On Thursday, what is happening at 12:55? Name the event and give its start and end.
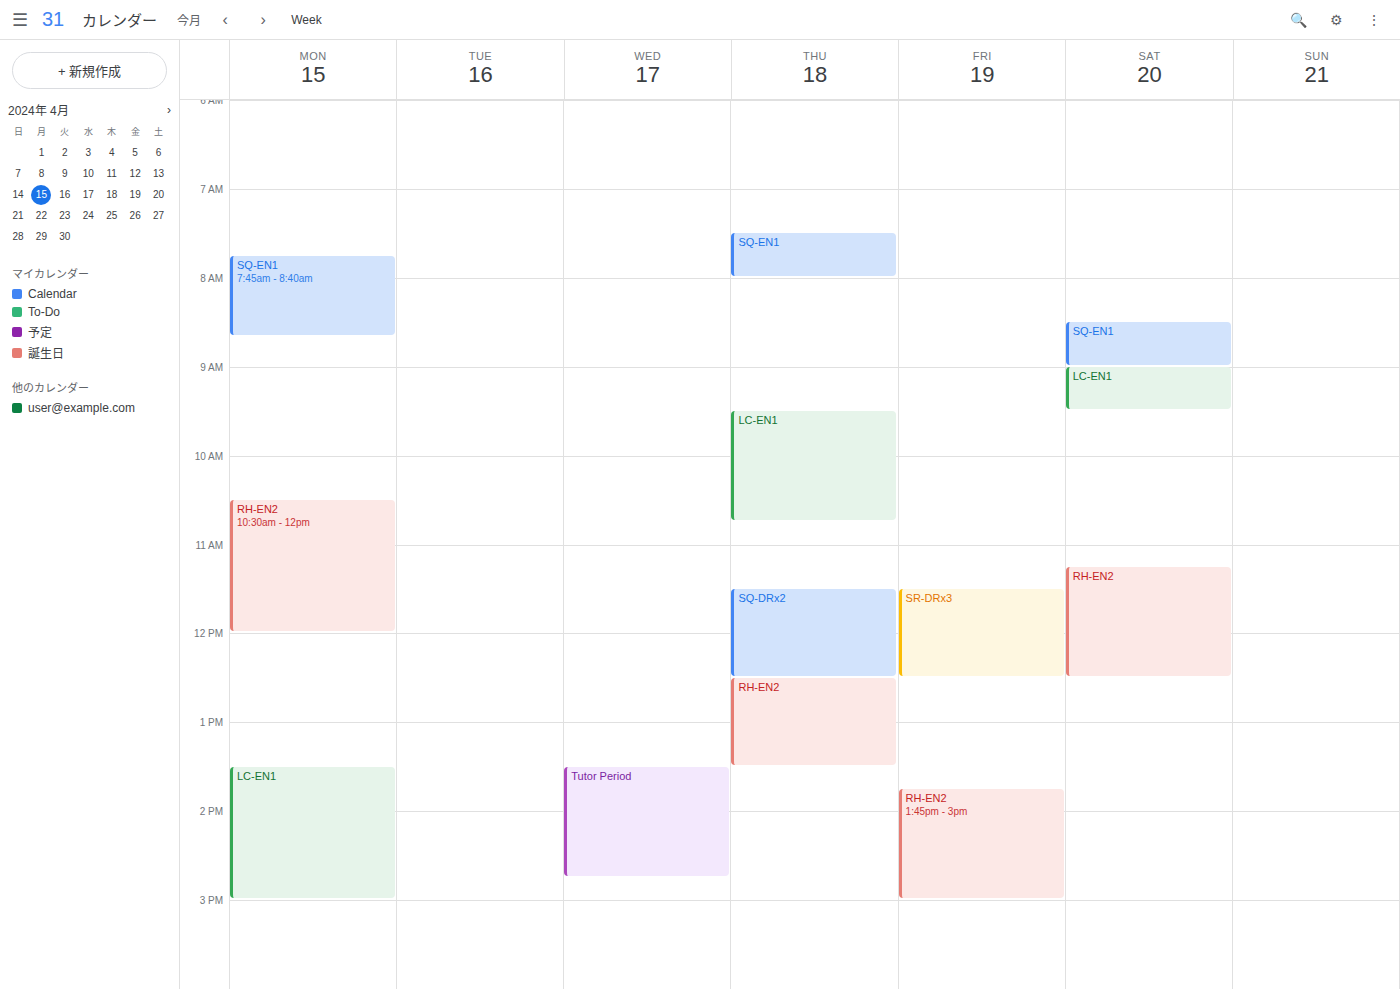
"RH-EN2", 12:30 to 13:30